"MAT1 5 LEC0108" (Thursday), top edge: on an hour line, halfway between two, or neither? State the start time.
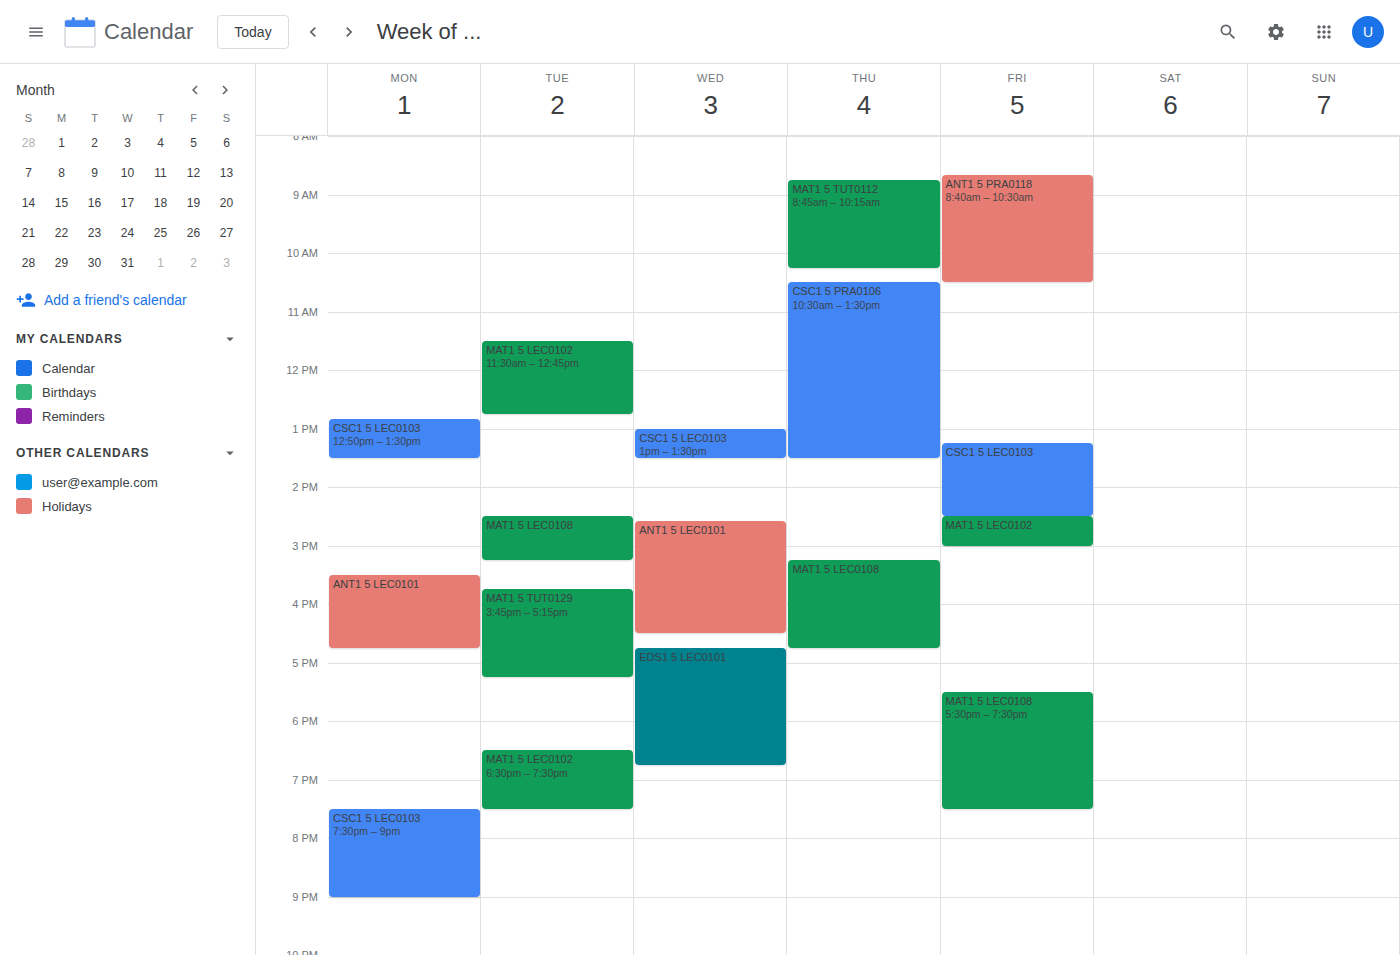
3:15 PM -- neither: a quarter of the way from the 3 PM line to the 4 PM line.